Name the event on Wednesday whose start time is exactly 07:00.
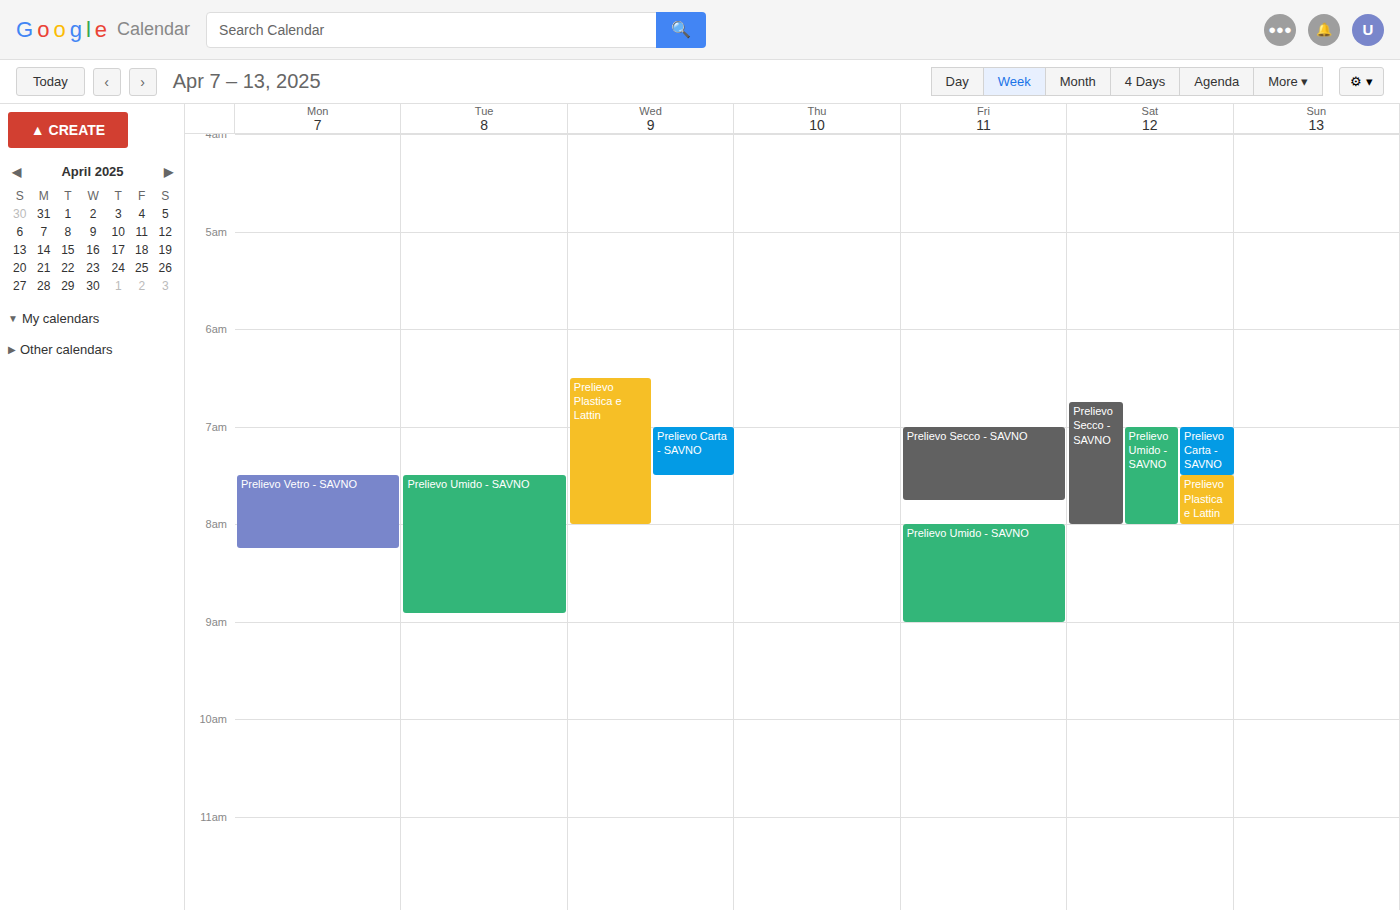
"Prelievo Carta - SAVNO"